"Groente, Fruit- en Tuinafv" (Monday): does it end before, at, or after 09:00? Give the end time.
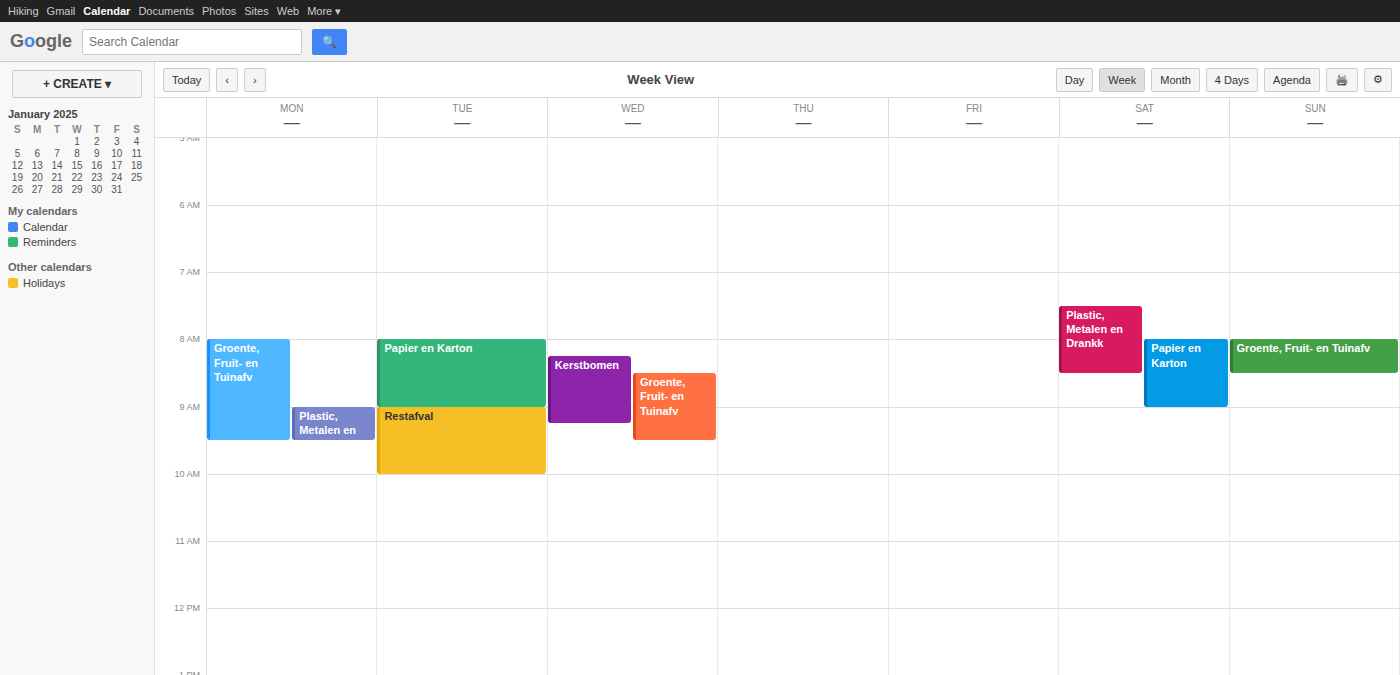
09:30 -- after 09:00, 30 minutes below the 09:00 line.